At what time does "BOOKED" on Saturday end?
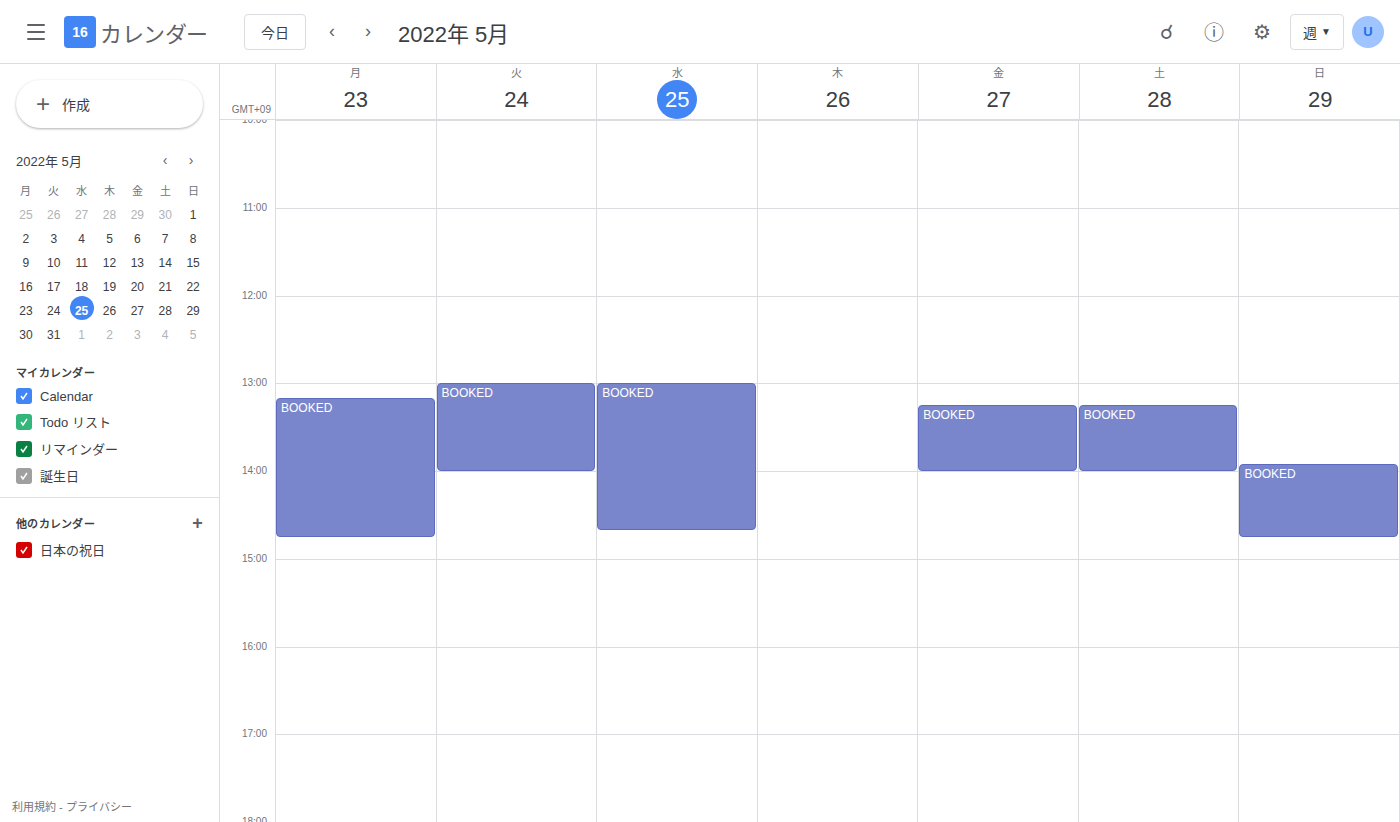
2:00 PM